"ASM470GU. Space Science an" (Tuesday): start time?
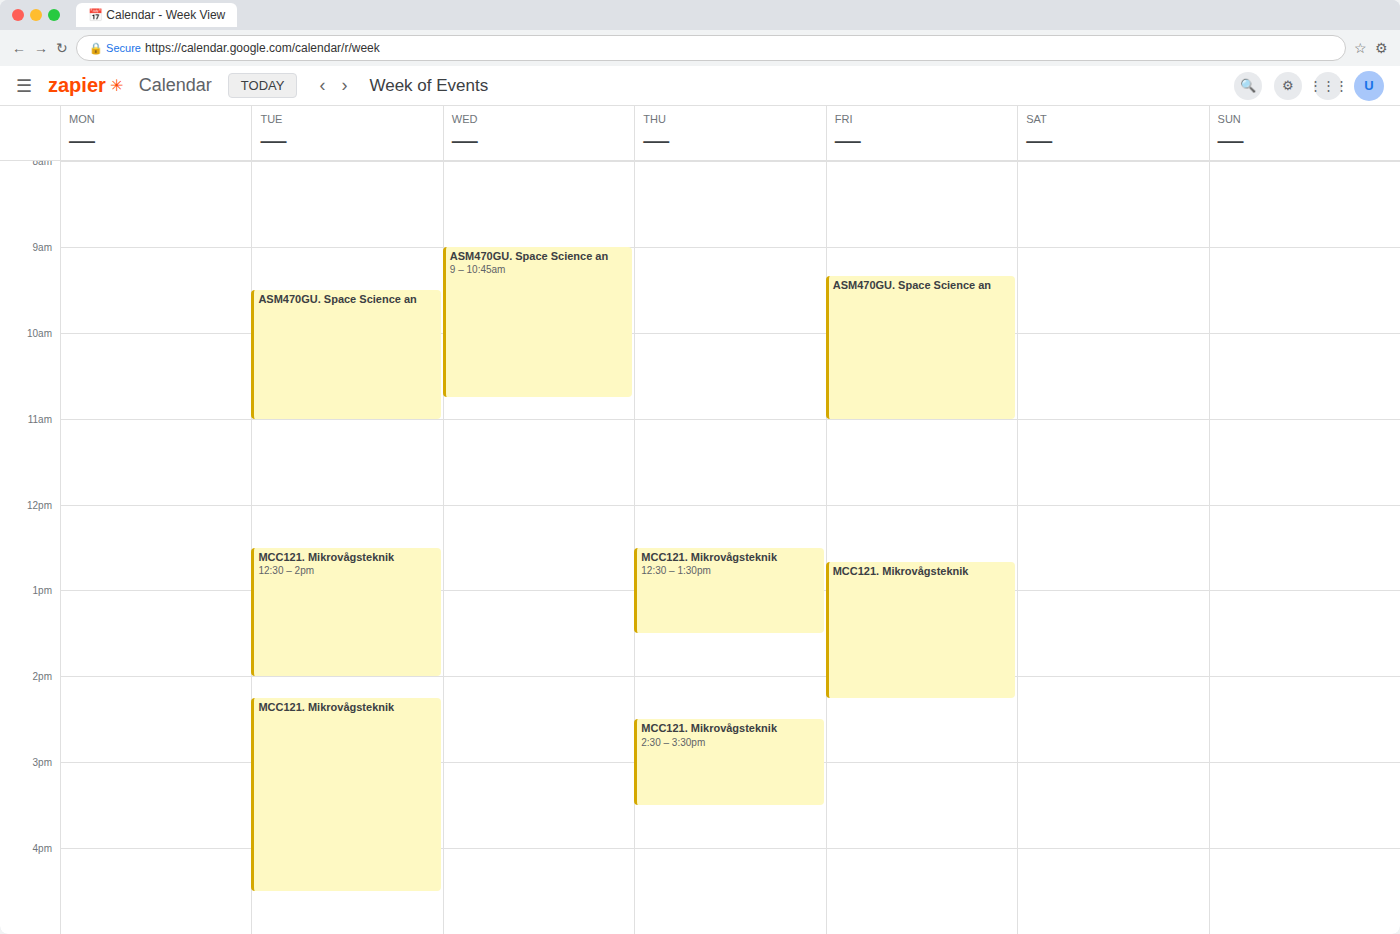
9:30 AM